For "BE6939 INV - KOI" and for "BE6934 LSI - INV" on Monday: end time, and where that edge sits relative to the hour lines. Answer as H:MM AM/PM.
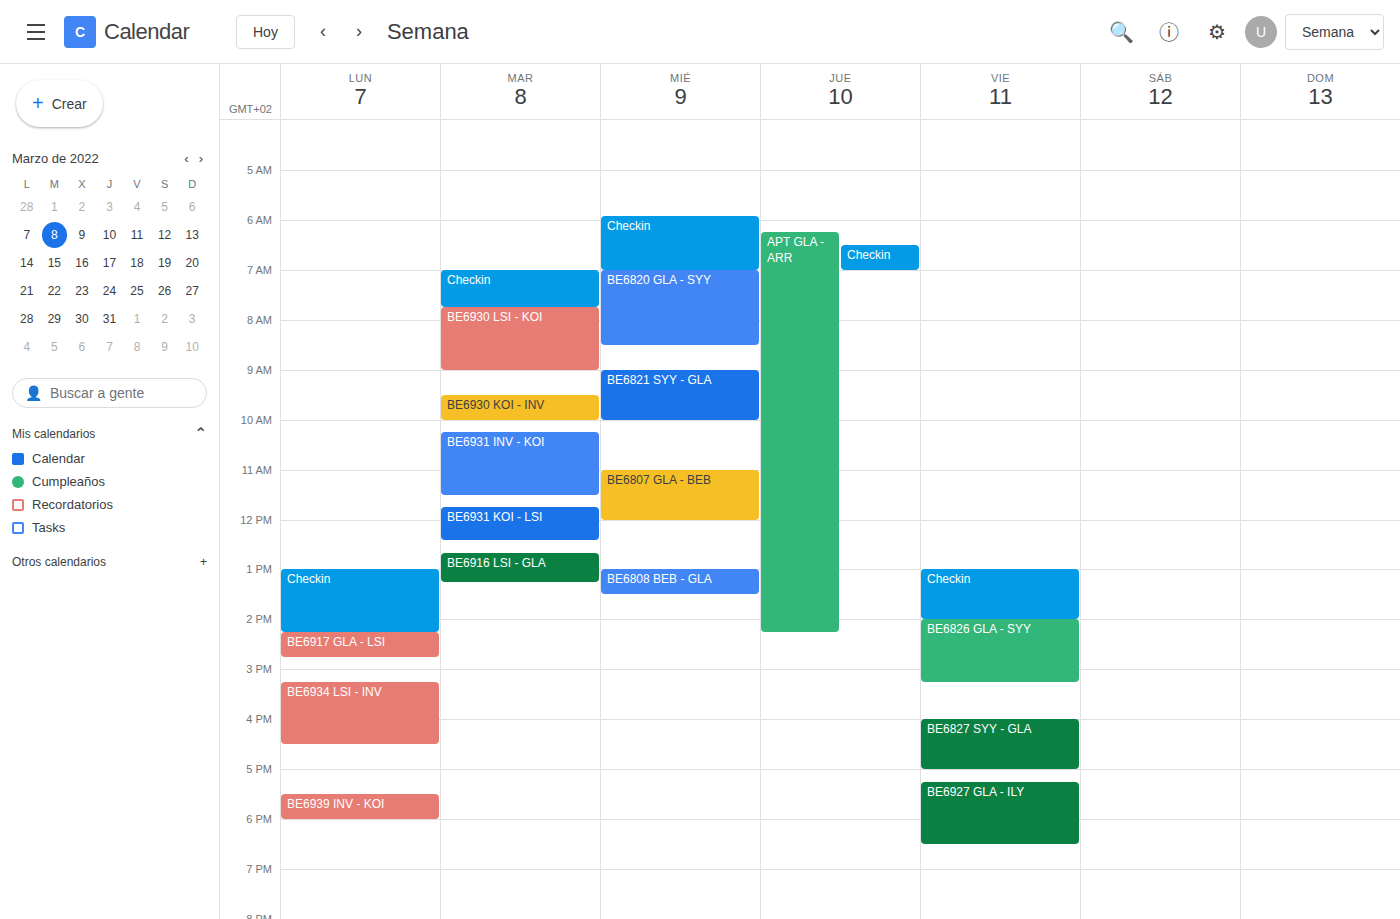
"BE6939 INV - KOI": 6:00 PM, exactly on the 6 PM line. "BE6934 LSI - INV": 4:30 PM, halfway between the 4 PM and 5 PM lines.